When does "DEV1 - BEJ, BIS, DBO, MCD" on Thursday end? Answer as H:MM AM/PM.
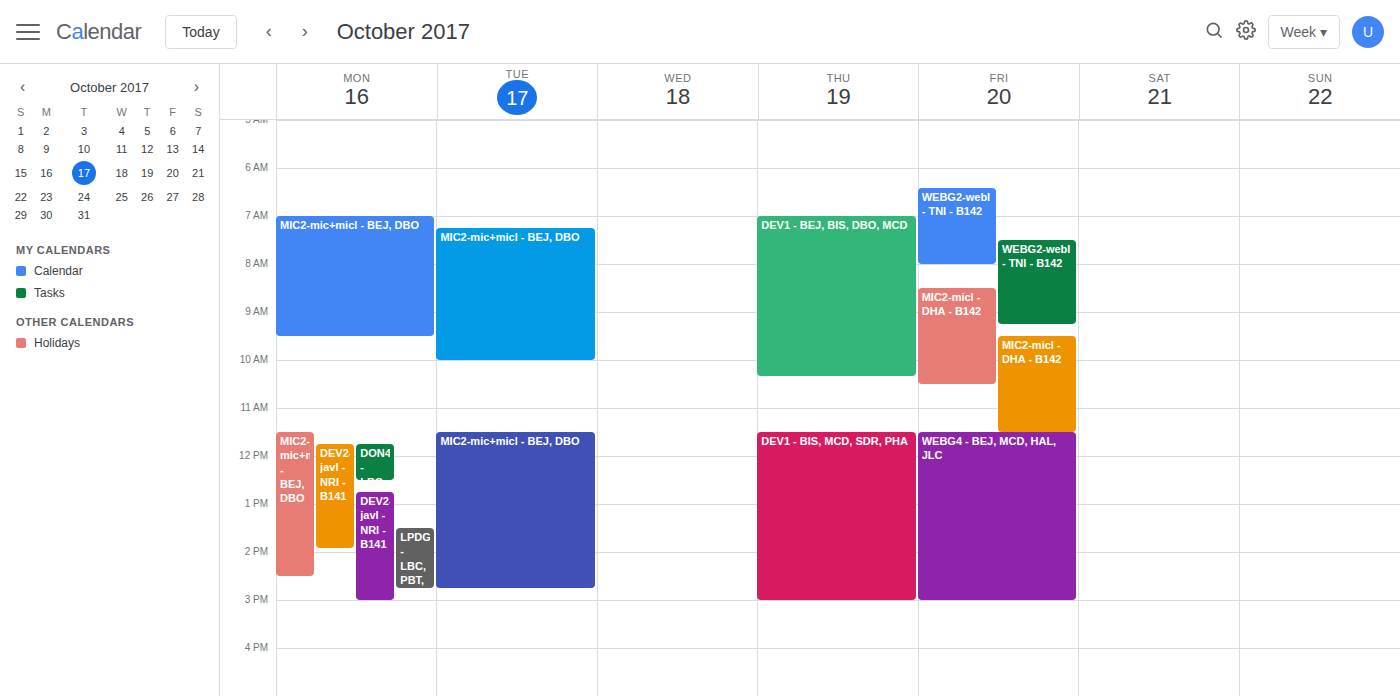
10:20 AM